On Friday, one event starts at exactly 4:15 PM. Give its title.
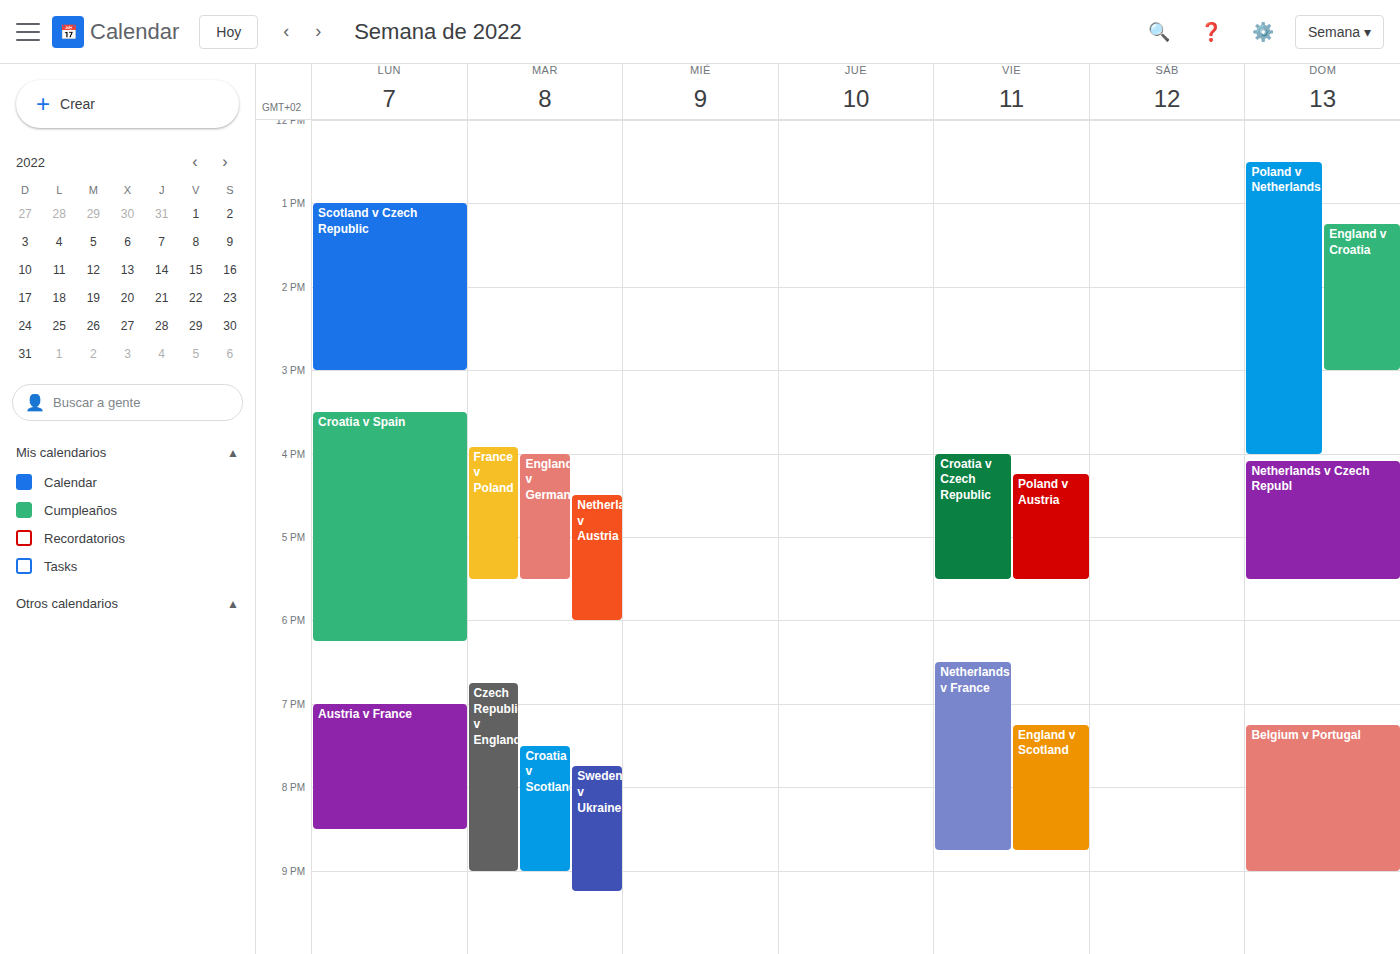
"Poland v Austria"